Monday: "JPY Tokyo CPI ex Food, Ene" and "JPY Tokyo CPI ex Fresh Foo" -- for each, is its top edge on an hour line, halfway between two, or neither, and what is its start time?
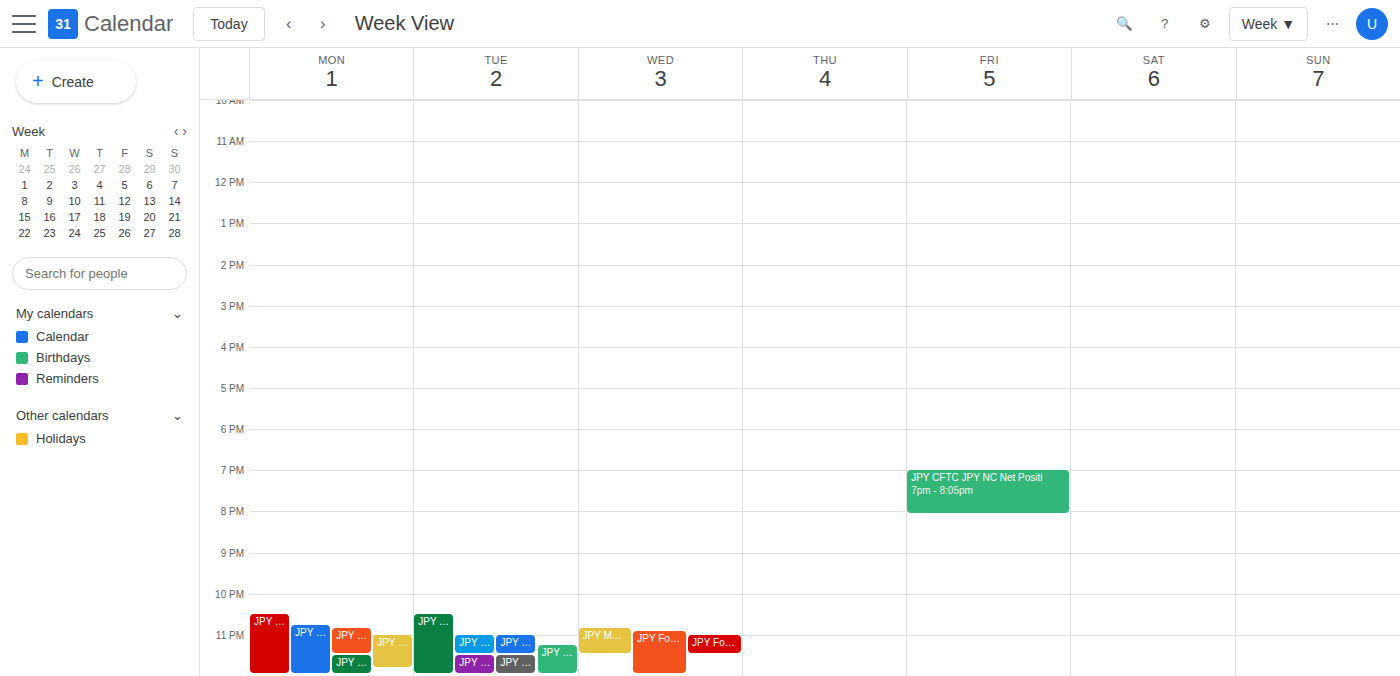
"JPY Tokyo CPI ex Food, Ene": 11:30 PM, halfway between the 11 PM and 12 AM lines. "JPY Tokyo CPI ex Fresh Foo": 10:30 PM, halfway between the 10 PM and 11 PM lines.